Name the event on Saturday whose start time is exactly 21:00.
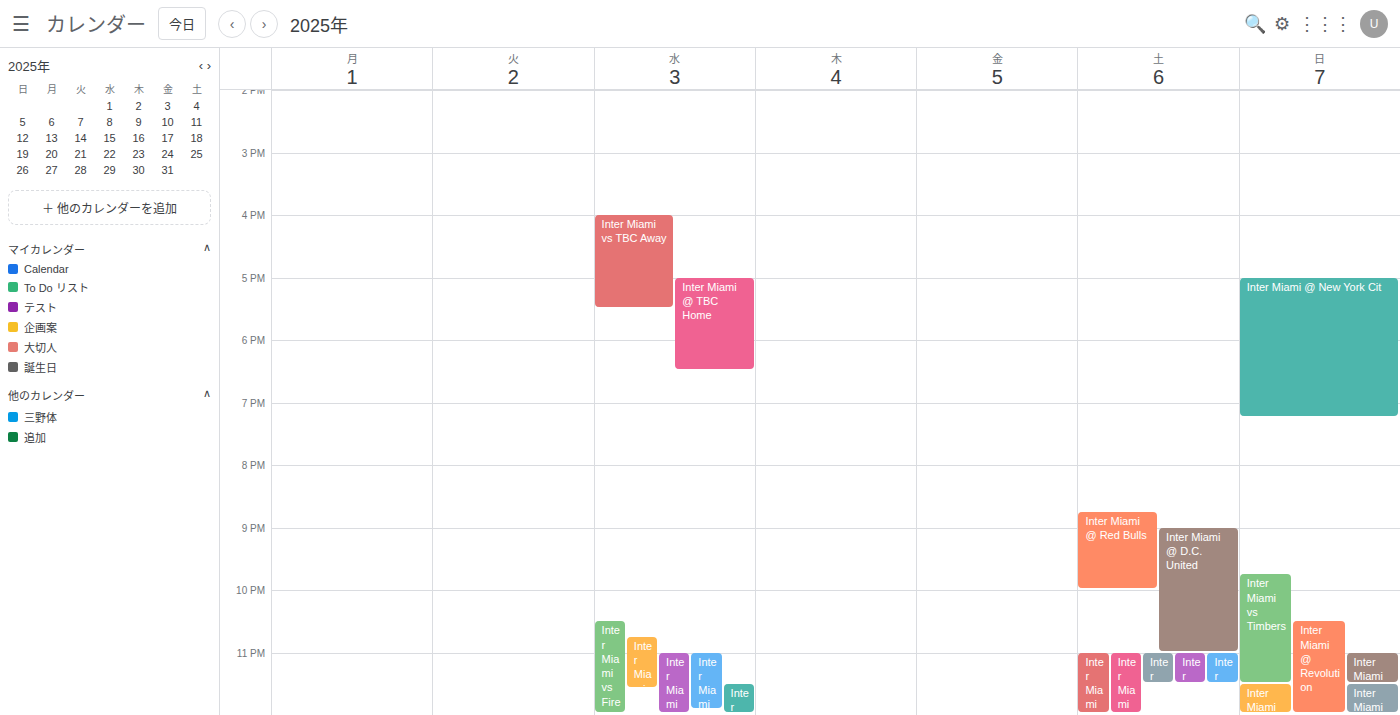
"Inter Miami @ D.C. United"